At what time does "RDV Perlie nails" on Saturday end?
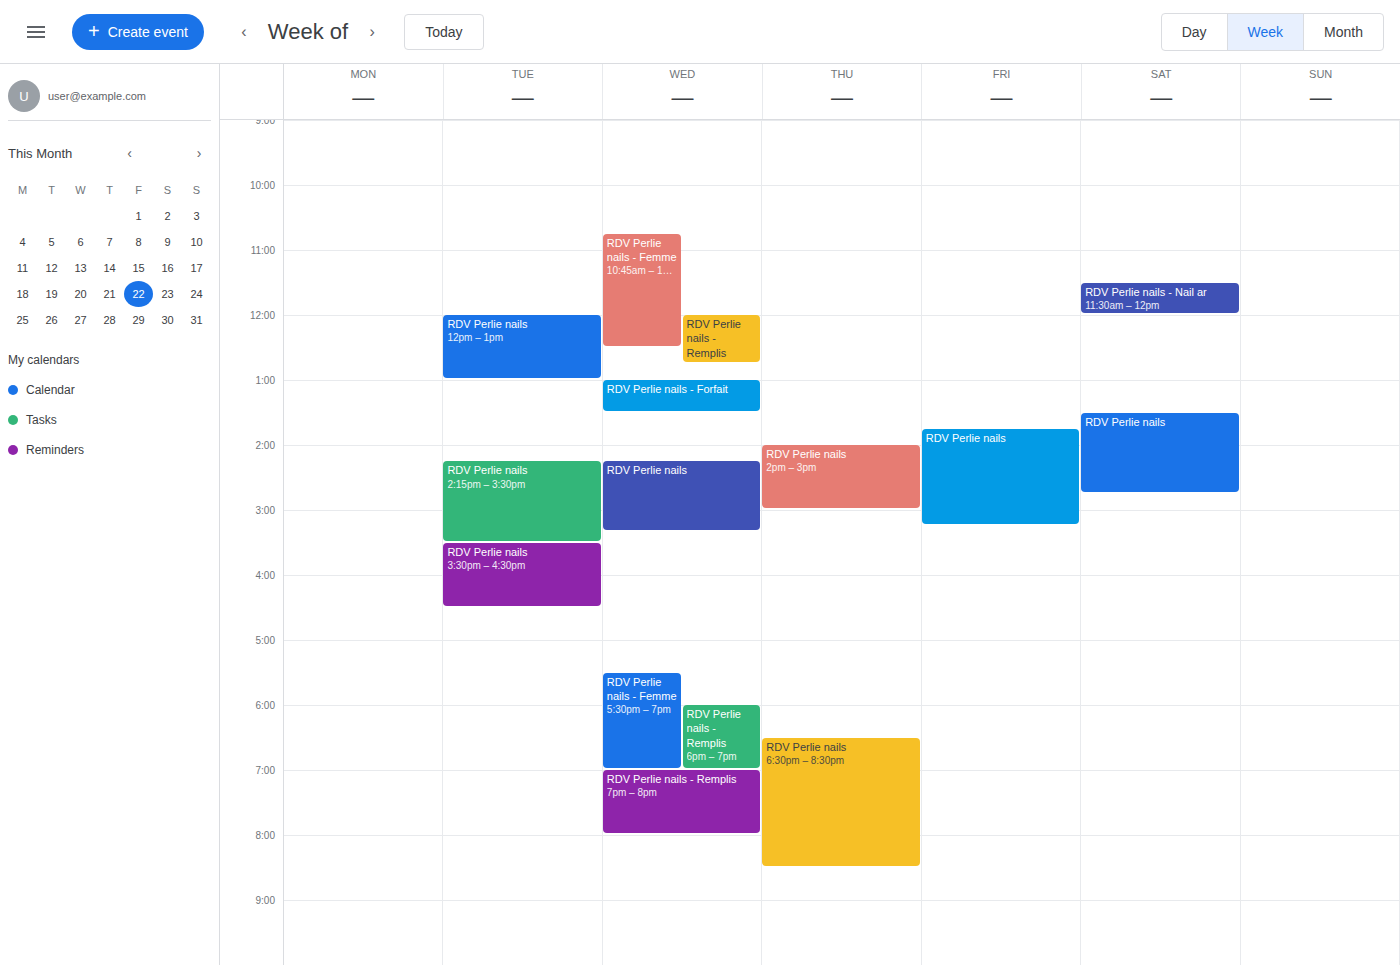
2:45 PM